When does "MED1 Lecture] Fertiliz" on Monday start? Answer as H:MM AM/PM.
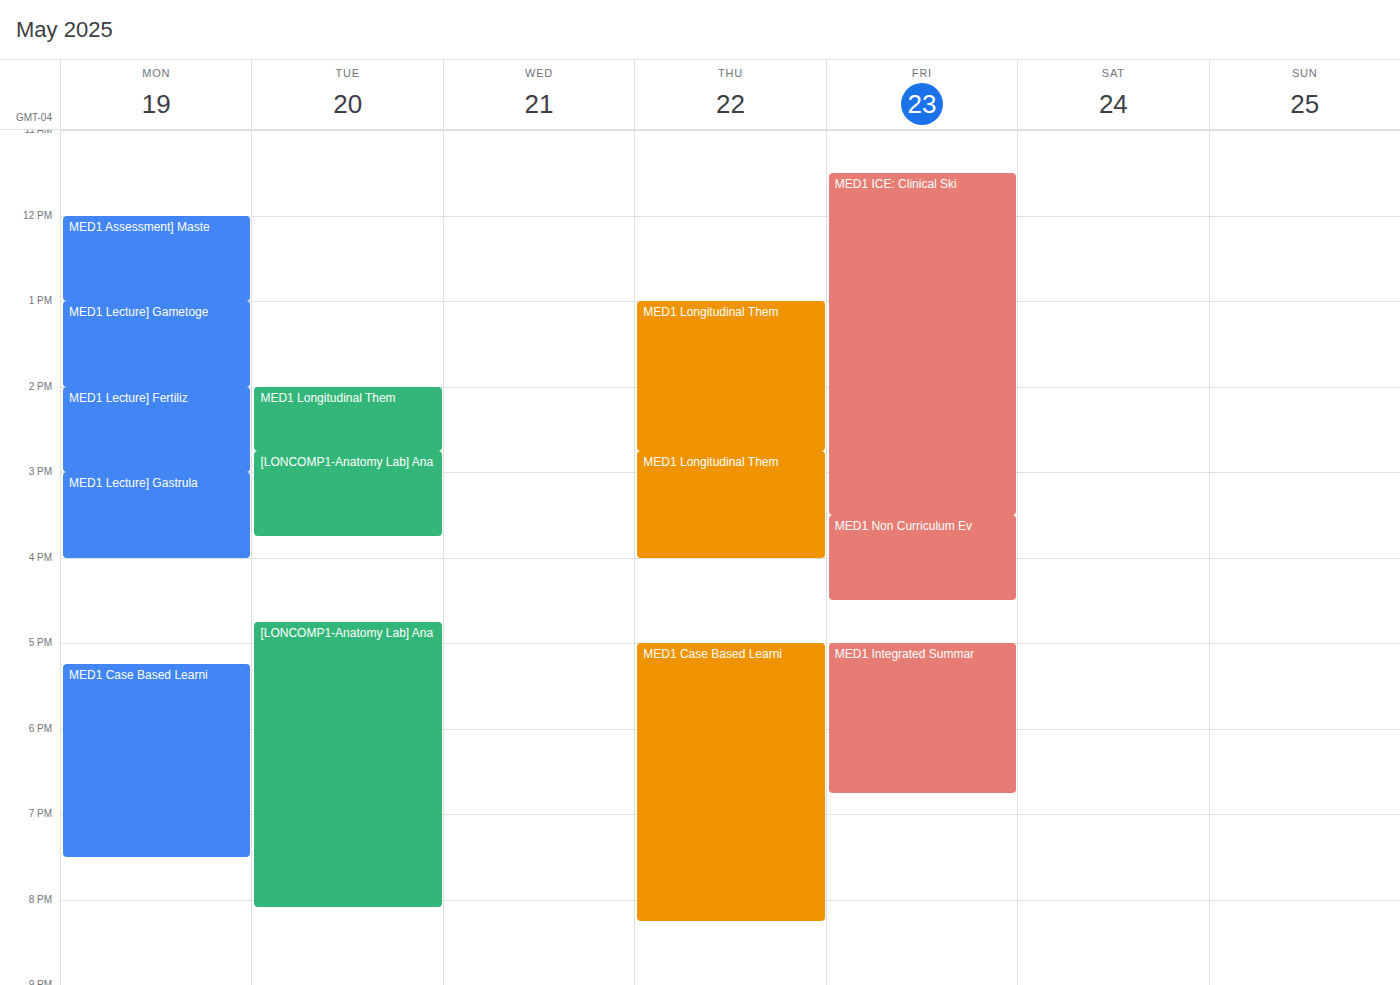
2:00 PM